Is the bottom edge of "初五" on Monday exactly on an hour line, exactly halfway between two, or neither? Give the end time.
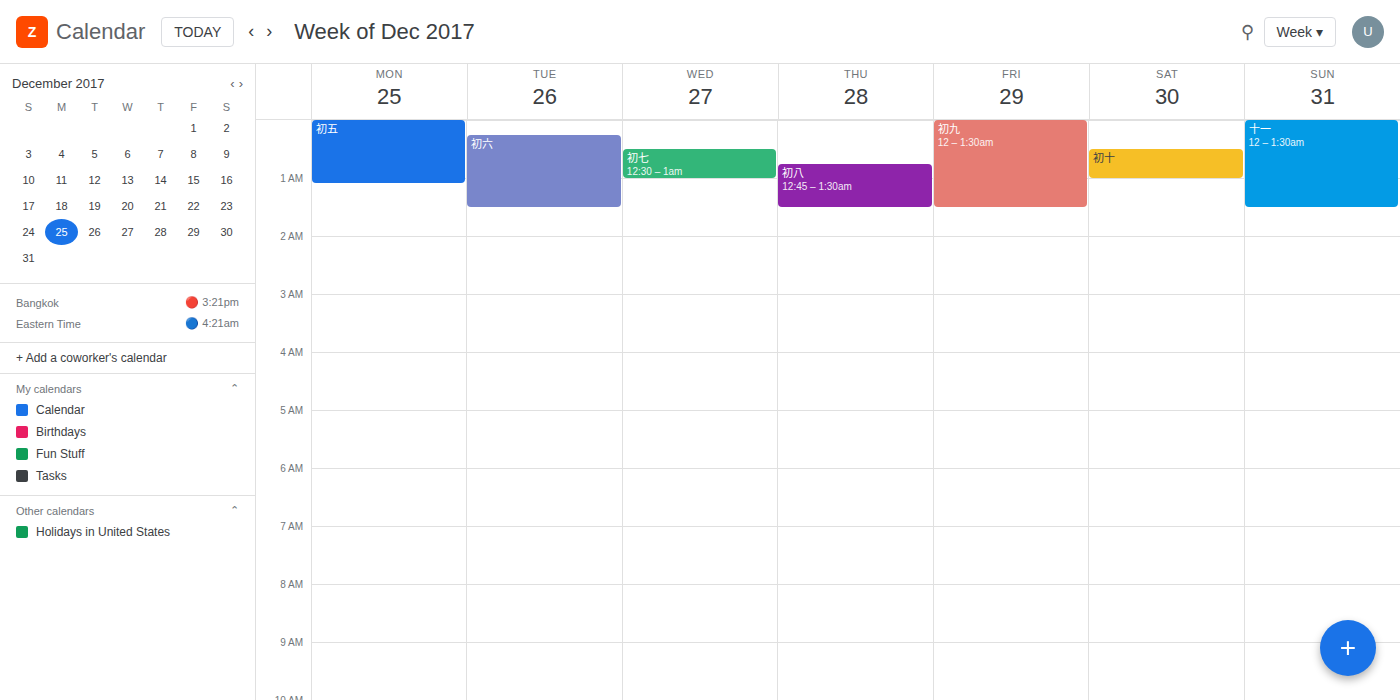
1:05 AM -- neither: 5 minutes below the 1 AM line and 55 minutes above the 2 AM line.